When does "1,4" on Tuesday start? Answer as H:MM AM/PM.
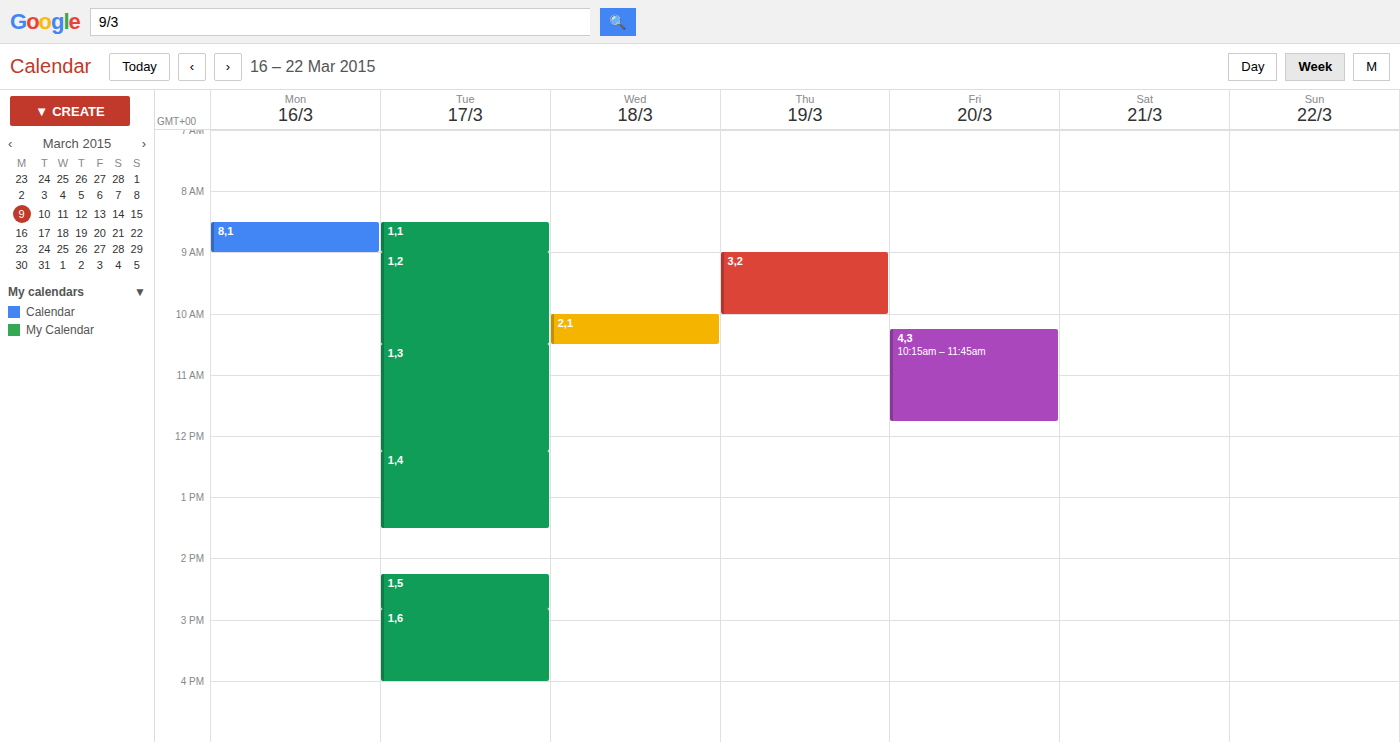
12:15 PM